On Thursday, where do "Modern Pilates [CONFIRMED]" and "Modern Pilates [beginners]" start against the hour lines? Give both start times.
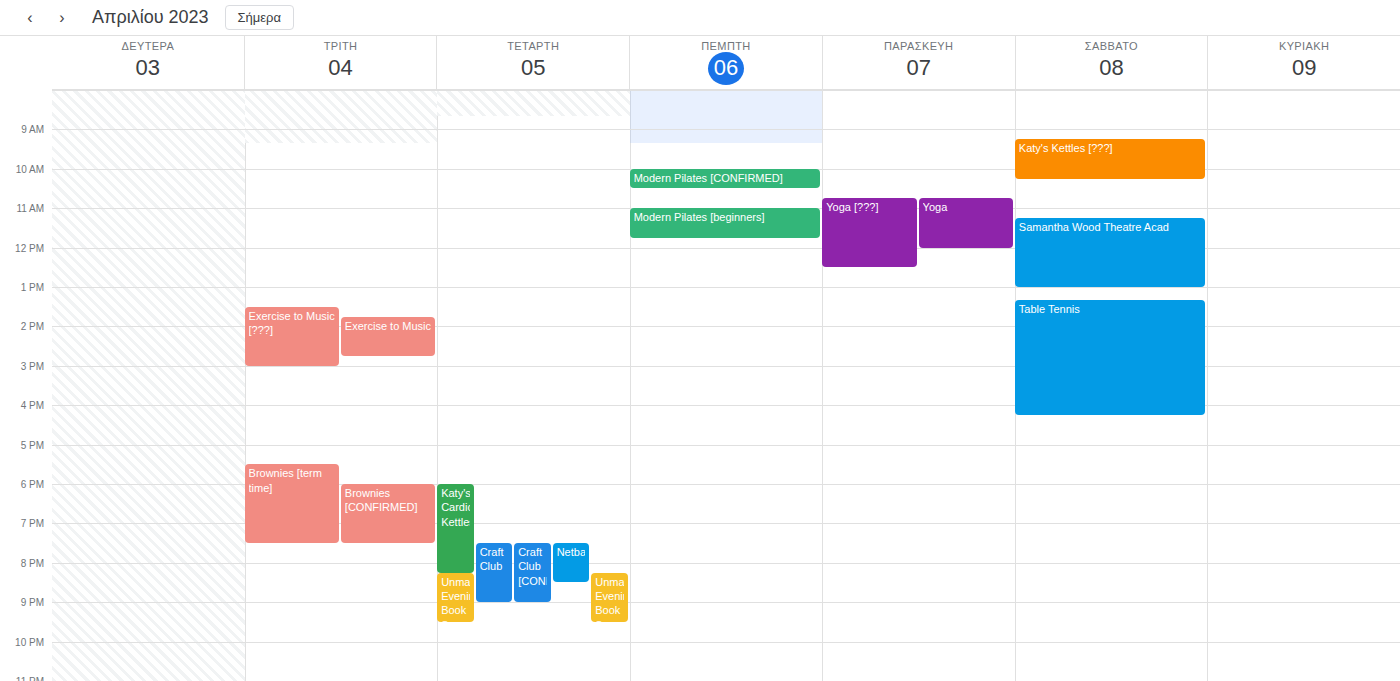
"Modern Pilates [CONFIRMED]": 10:00 AM, exactly on the 10 AM line. "Modern Pilates [beginners]": 11:00 AM, exactly on the 11 AM line.